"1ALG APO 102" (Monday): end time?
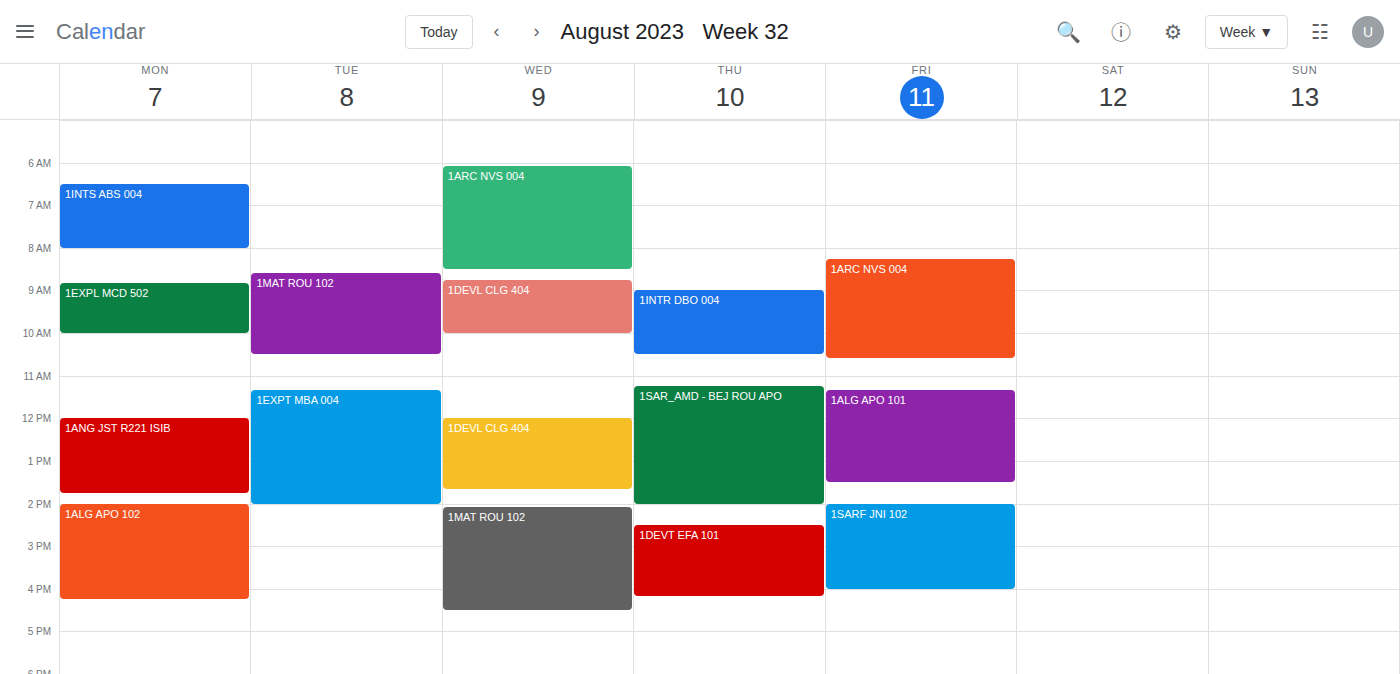
4:15 PM